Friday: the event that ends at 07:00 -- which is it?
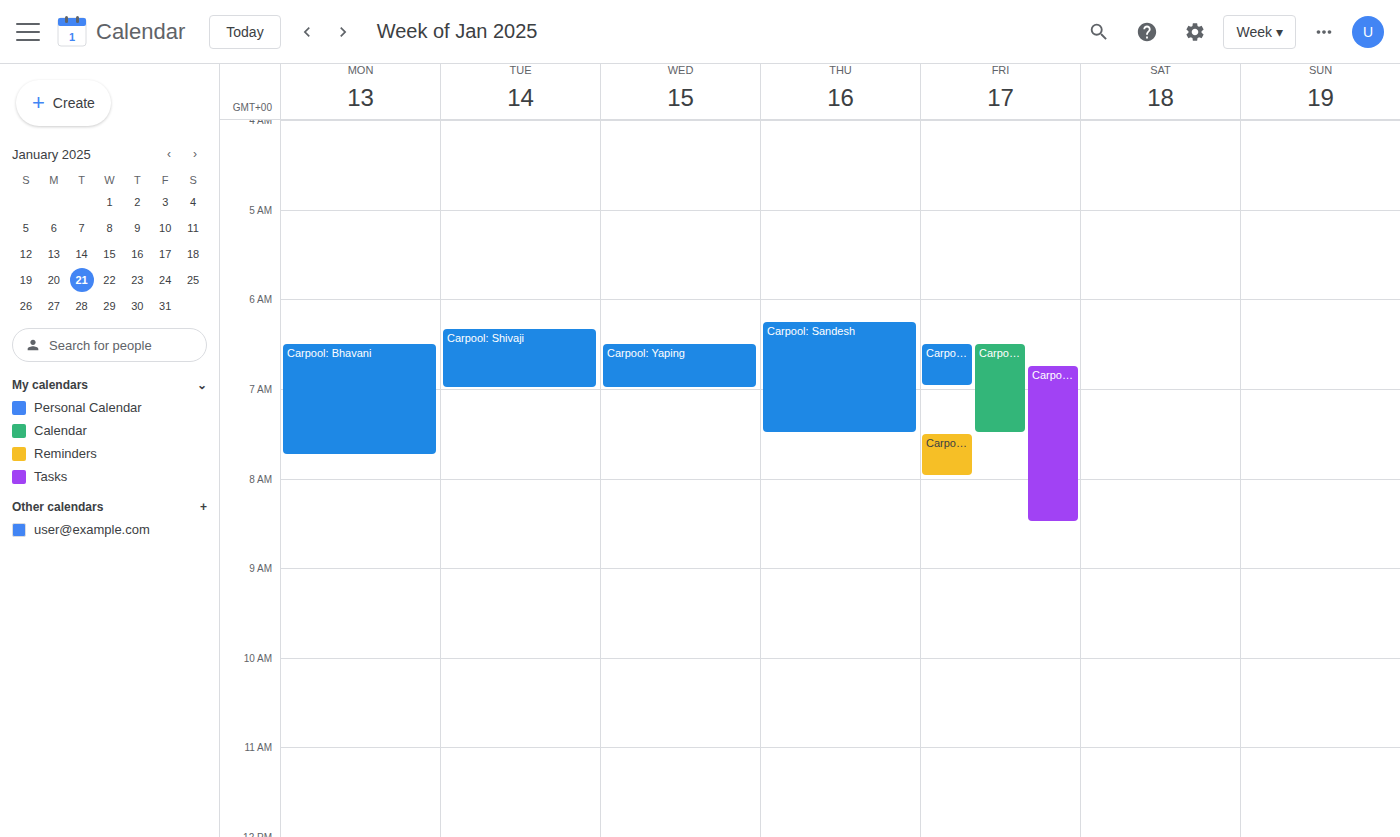
"Carpool: Bhavani"